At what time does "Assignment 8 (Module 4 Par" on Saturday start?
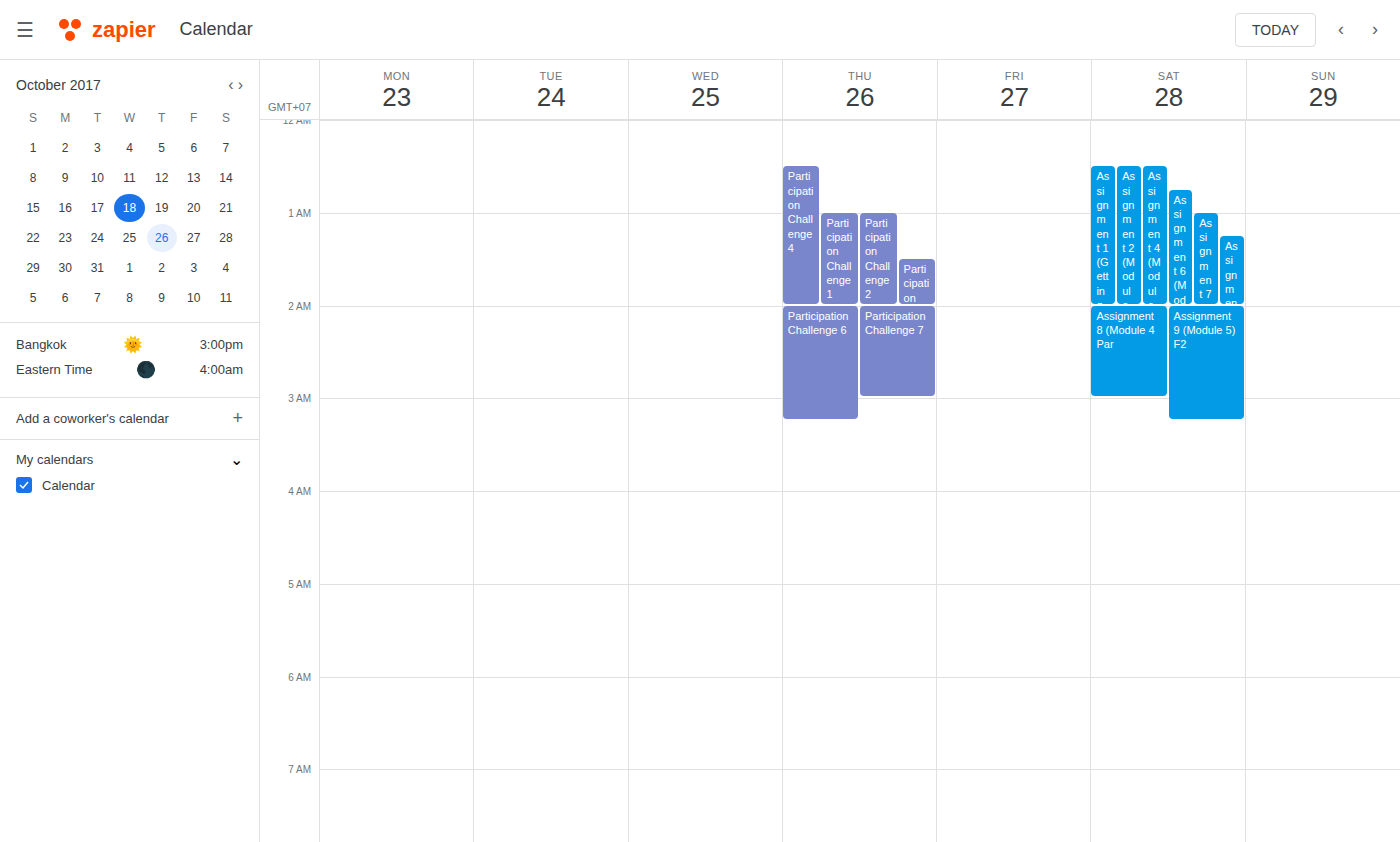
2:00 AM